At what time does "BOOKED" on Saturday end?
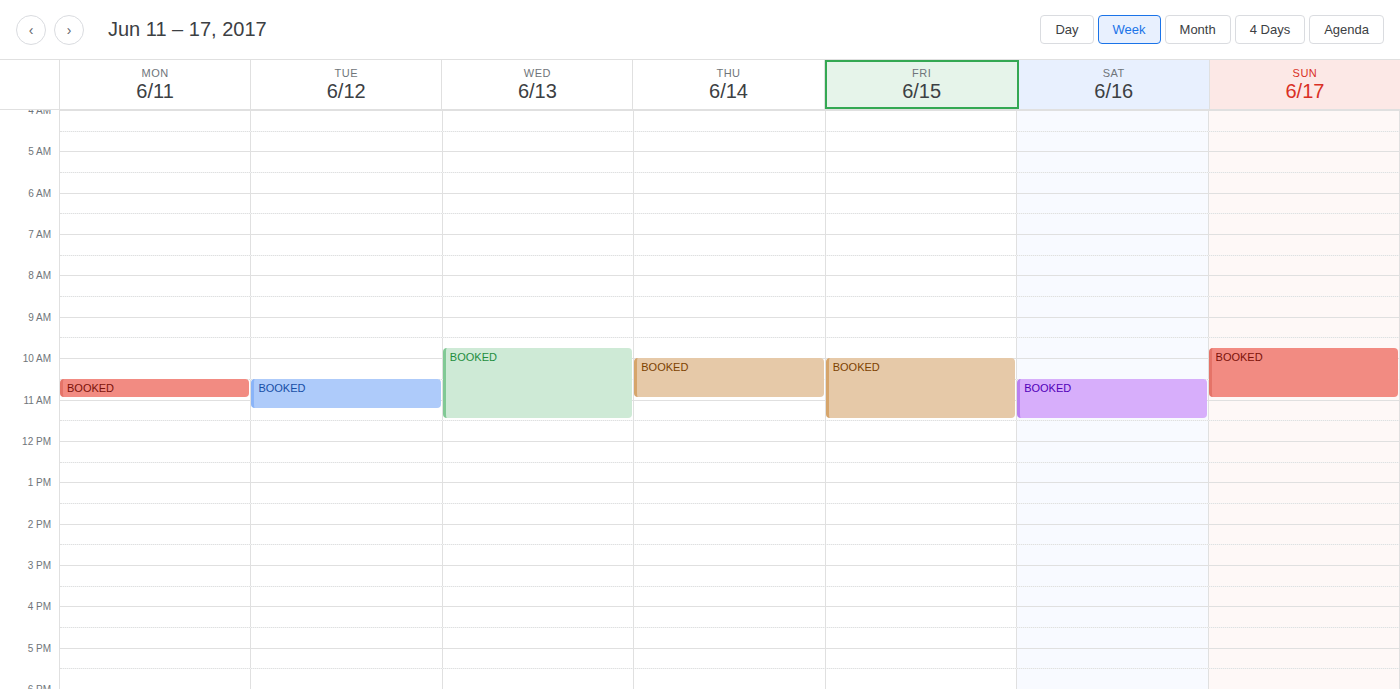
11:30 AM